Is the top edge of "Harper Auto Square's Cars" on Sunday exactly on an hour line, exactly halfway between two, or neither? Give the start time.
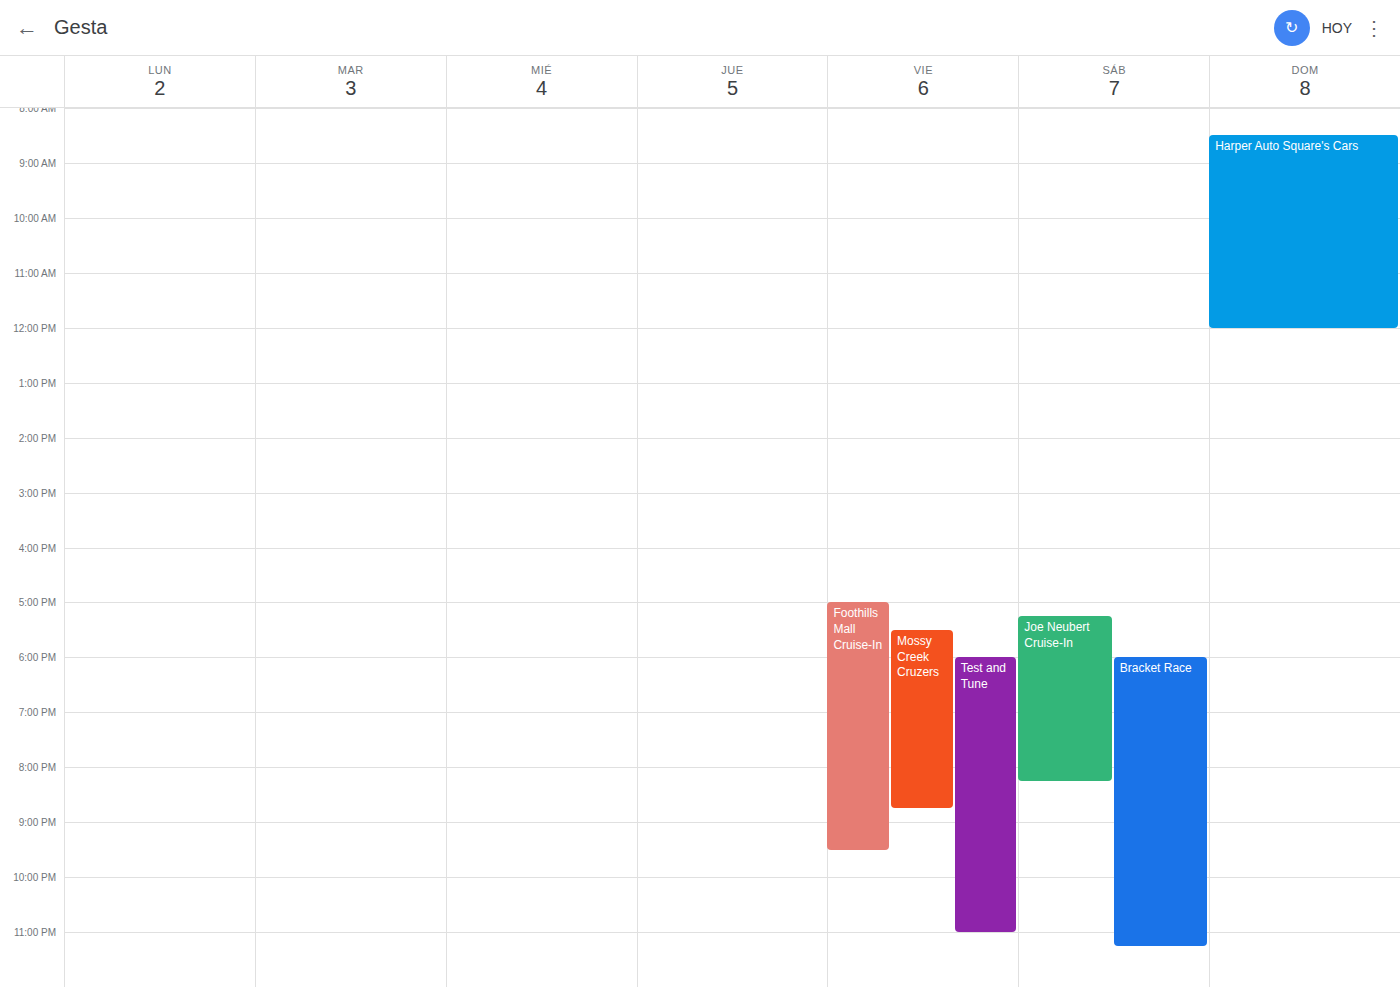
8:30 AM -- halfway between the 8 AM and 9 AM lines.